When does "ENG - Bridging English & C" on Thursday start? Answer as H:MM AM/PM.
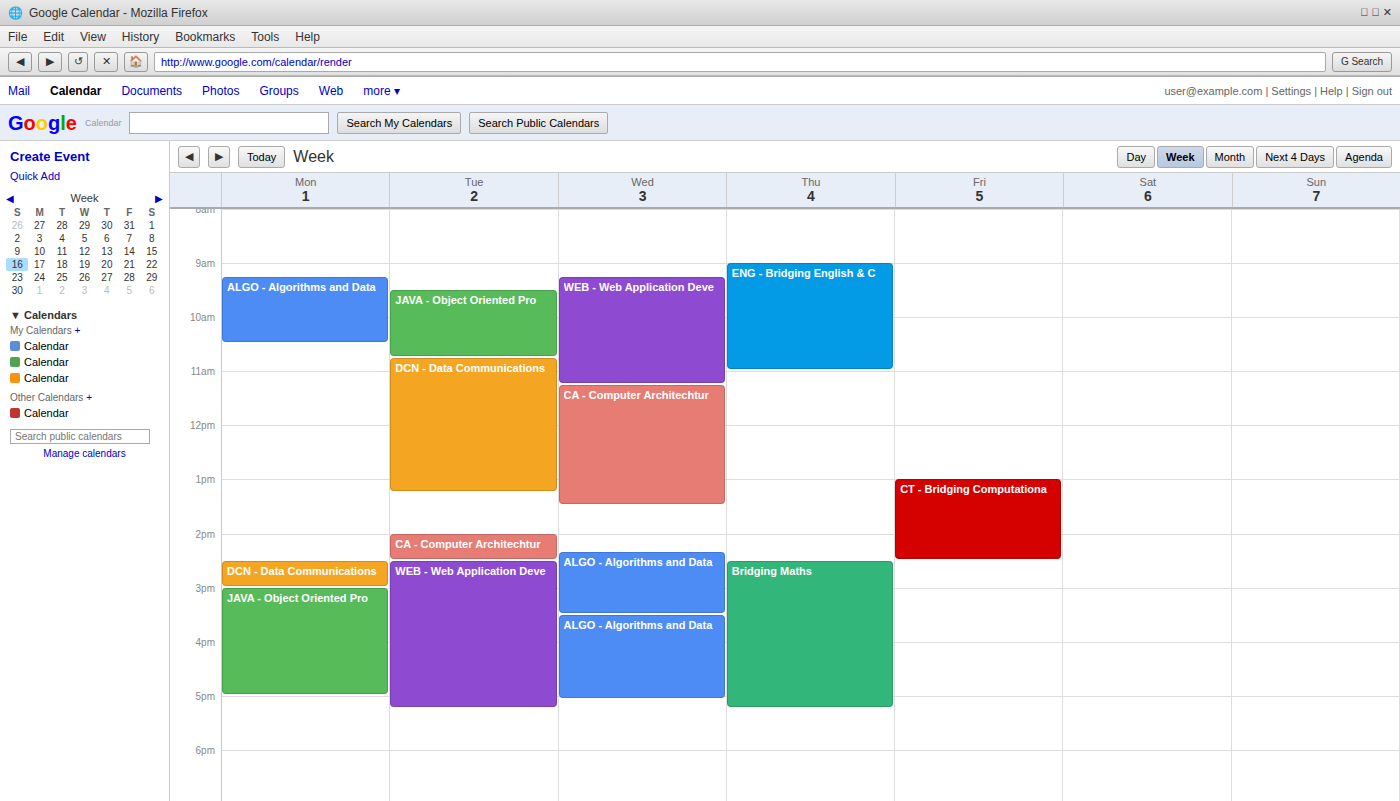
9:00 AM